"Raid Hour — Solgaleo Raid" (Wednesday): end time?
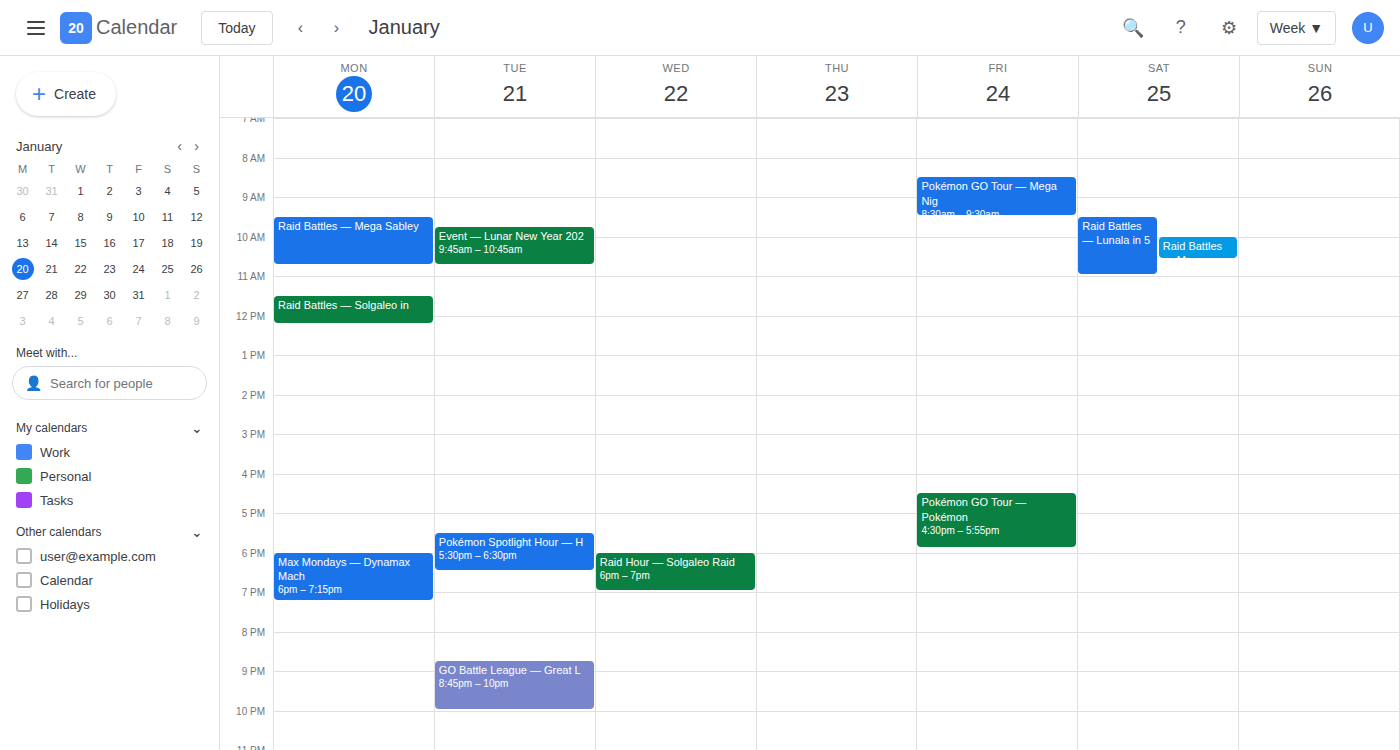
7:00 PM